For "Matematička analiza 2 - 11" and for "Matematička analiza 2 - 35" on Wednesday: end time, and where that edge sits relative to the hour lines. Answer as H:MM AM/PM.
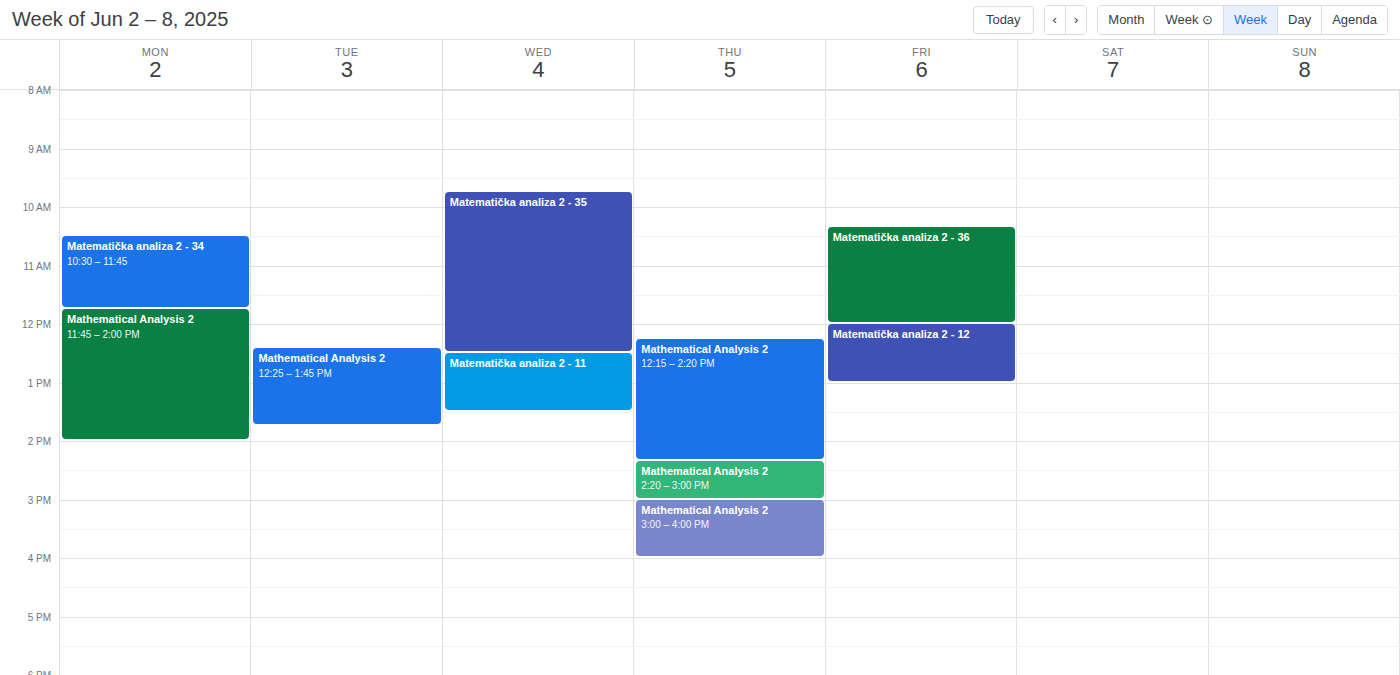
"Matematička analiza 2 - 11": 1:30 PM, halfway between the 1 PM and 2 PM lines. "Matematička analiza 2 - 35": 12:30 PM, halfway between the 12 PM and 1 PM lines.